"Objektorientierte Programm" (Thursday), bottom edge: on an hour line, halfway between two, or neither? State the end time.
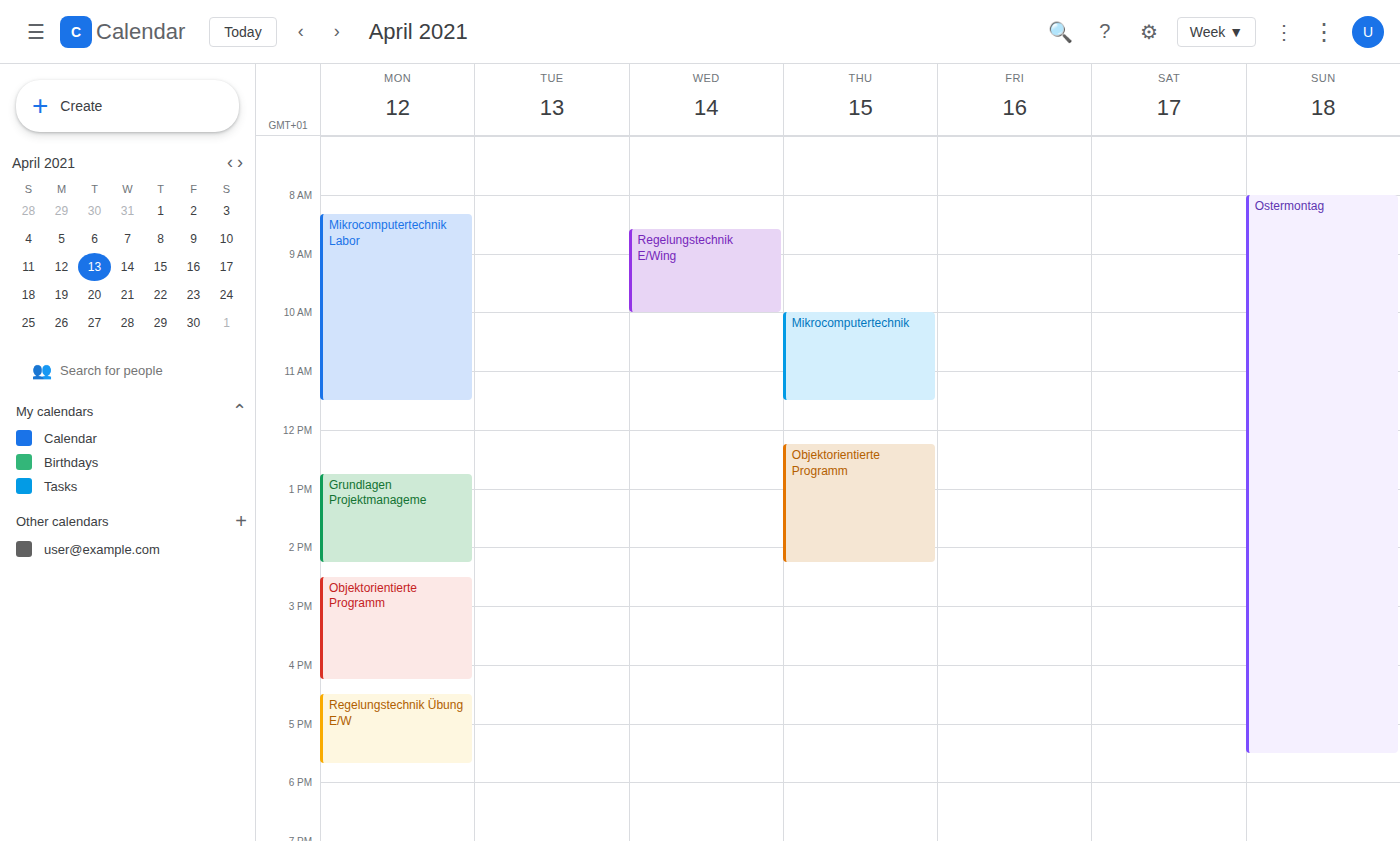
2:15 PM -- neither: a quarter of the way from the 2 PM line to the 3 PM line.